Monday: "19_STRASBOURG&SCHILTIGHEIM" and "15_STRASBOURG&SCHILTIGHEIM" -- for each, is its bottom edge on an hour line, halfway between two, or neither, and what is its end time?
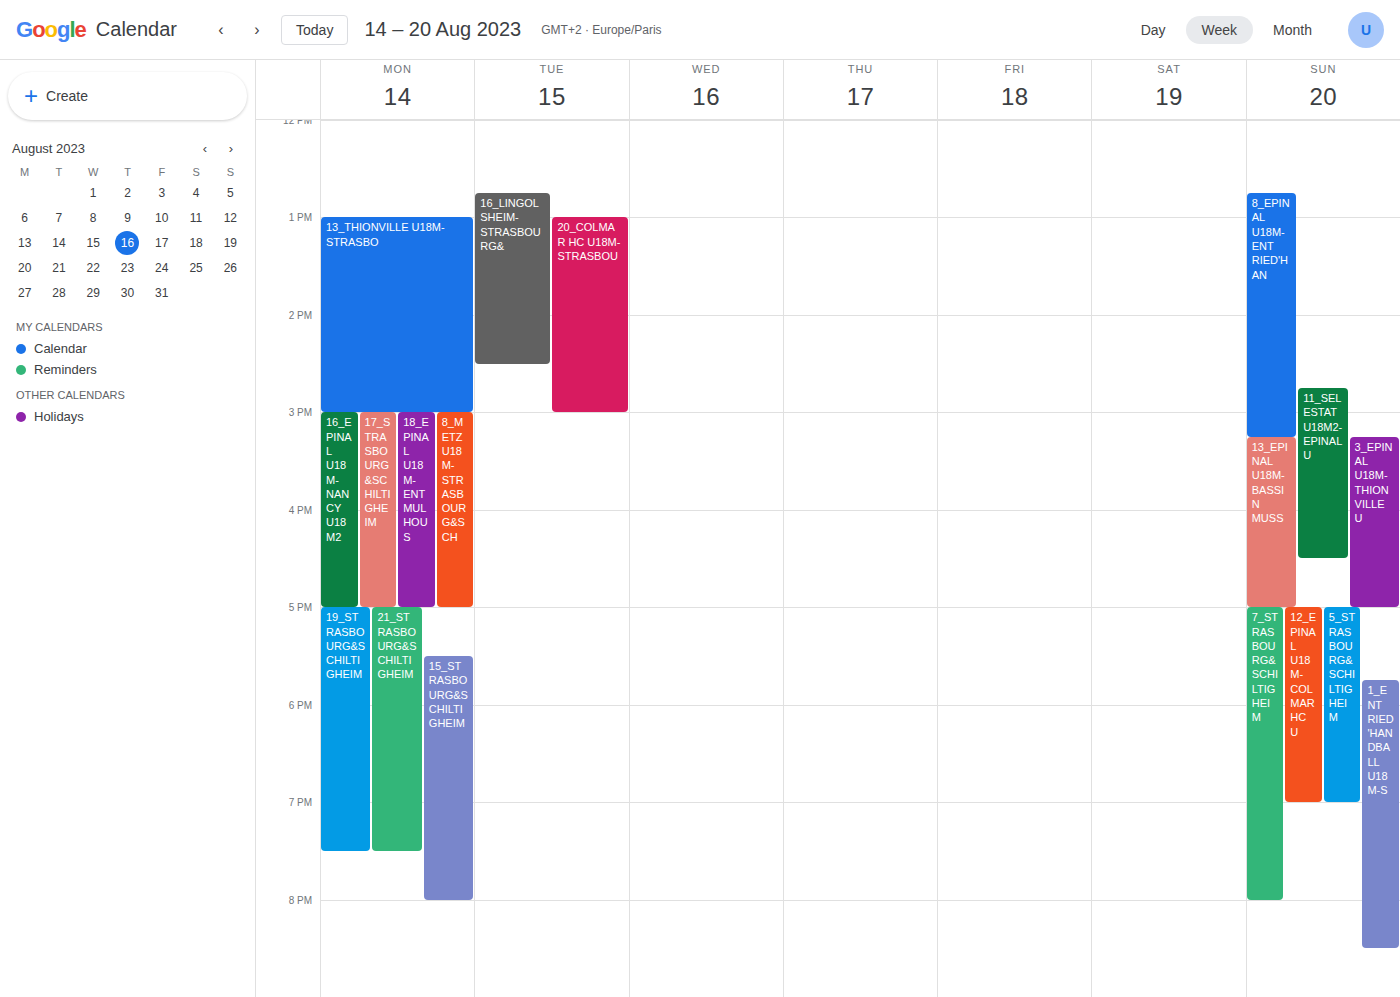
"19_STRASBOURG&SCHILTIGHEIM": 7:30 PM, halfway between the 7 PM and 8 PM lines. "15_STRASBOURG&SCHILTIGHEIM": 8:00 PM, exactly on the 8 PM line.